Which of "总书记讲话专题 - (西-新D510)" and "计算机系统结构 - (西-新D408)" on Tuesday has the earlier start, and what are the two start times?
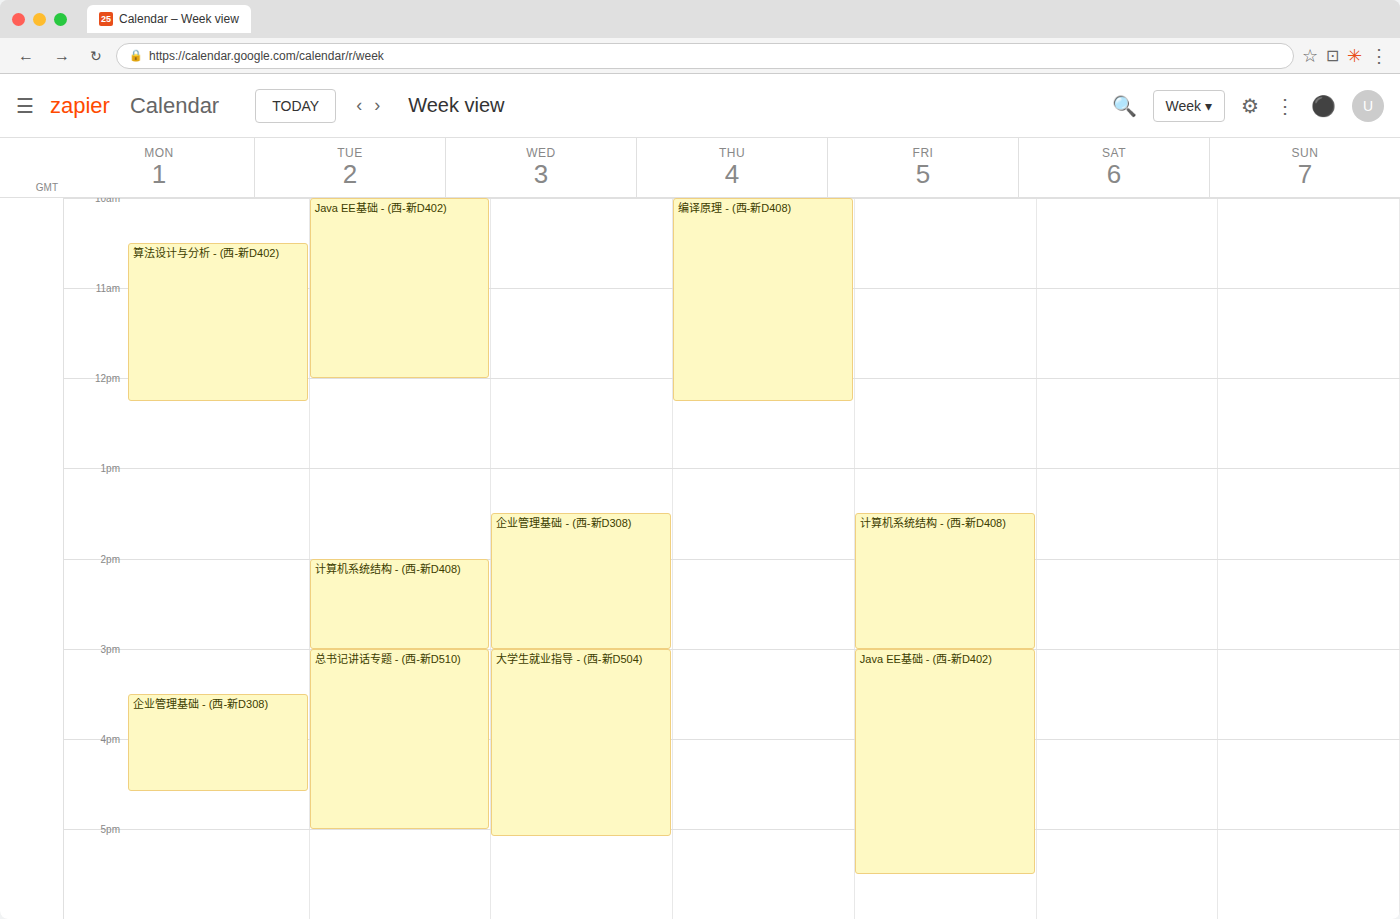
"计算机系统结构 - (西-新D408)" 2:00 PM; "总书记讲话专题 - (西-新D510)" 3:00 PM.